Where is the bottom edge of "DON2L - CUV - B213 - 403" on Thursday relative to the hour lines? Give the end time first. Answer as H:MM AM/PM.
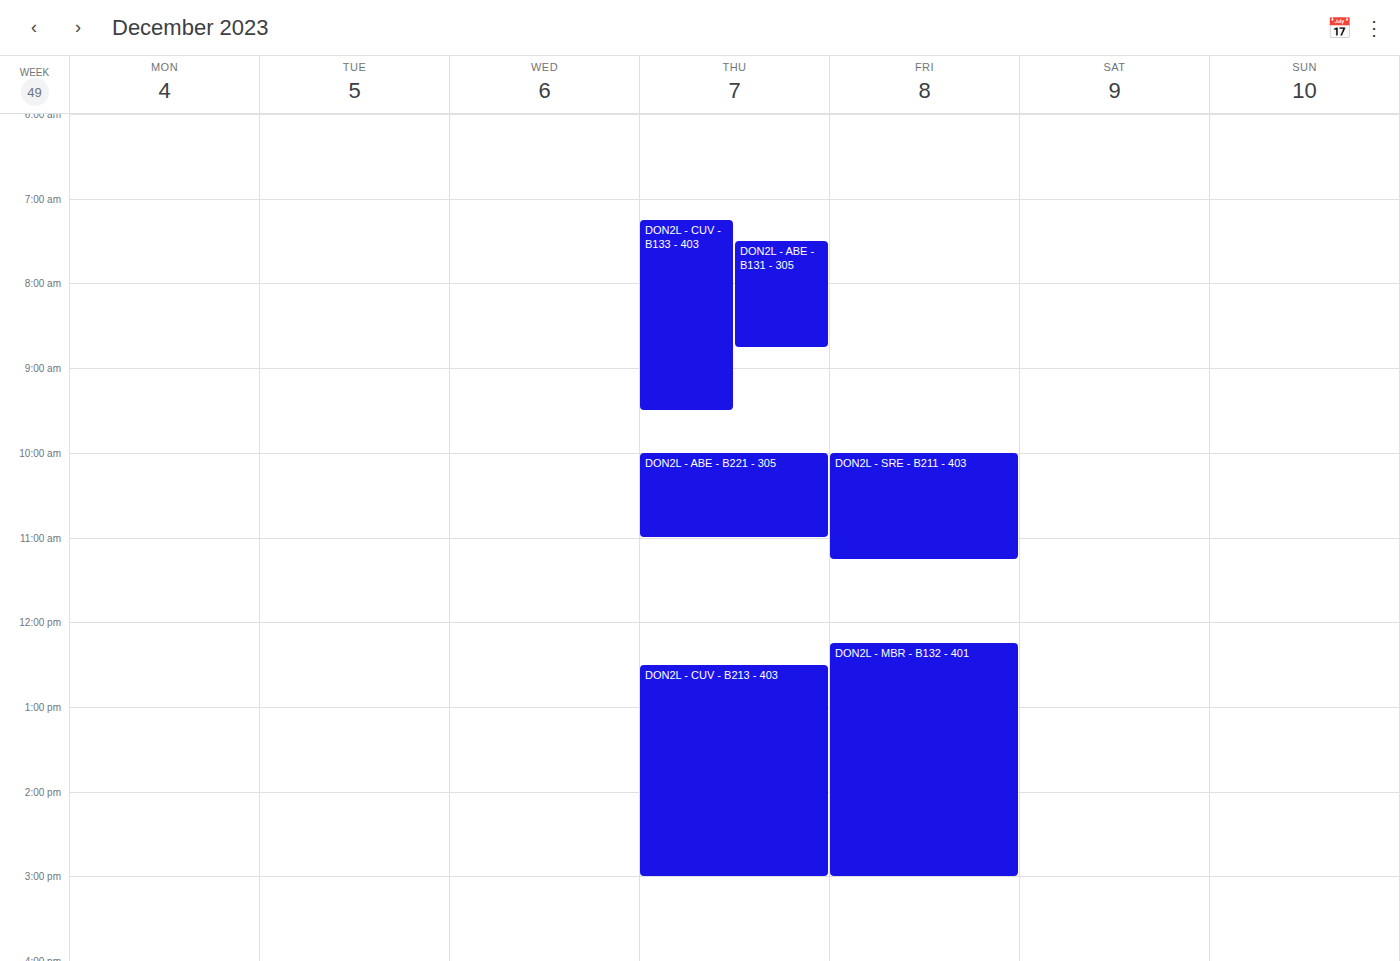
3:00 PM -- exactly on the 3 PM line.